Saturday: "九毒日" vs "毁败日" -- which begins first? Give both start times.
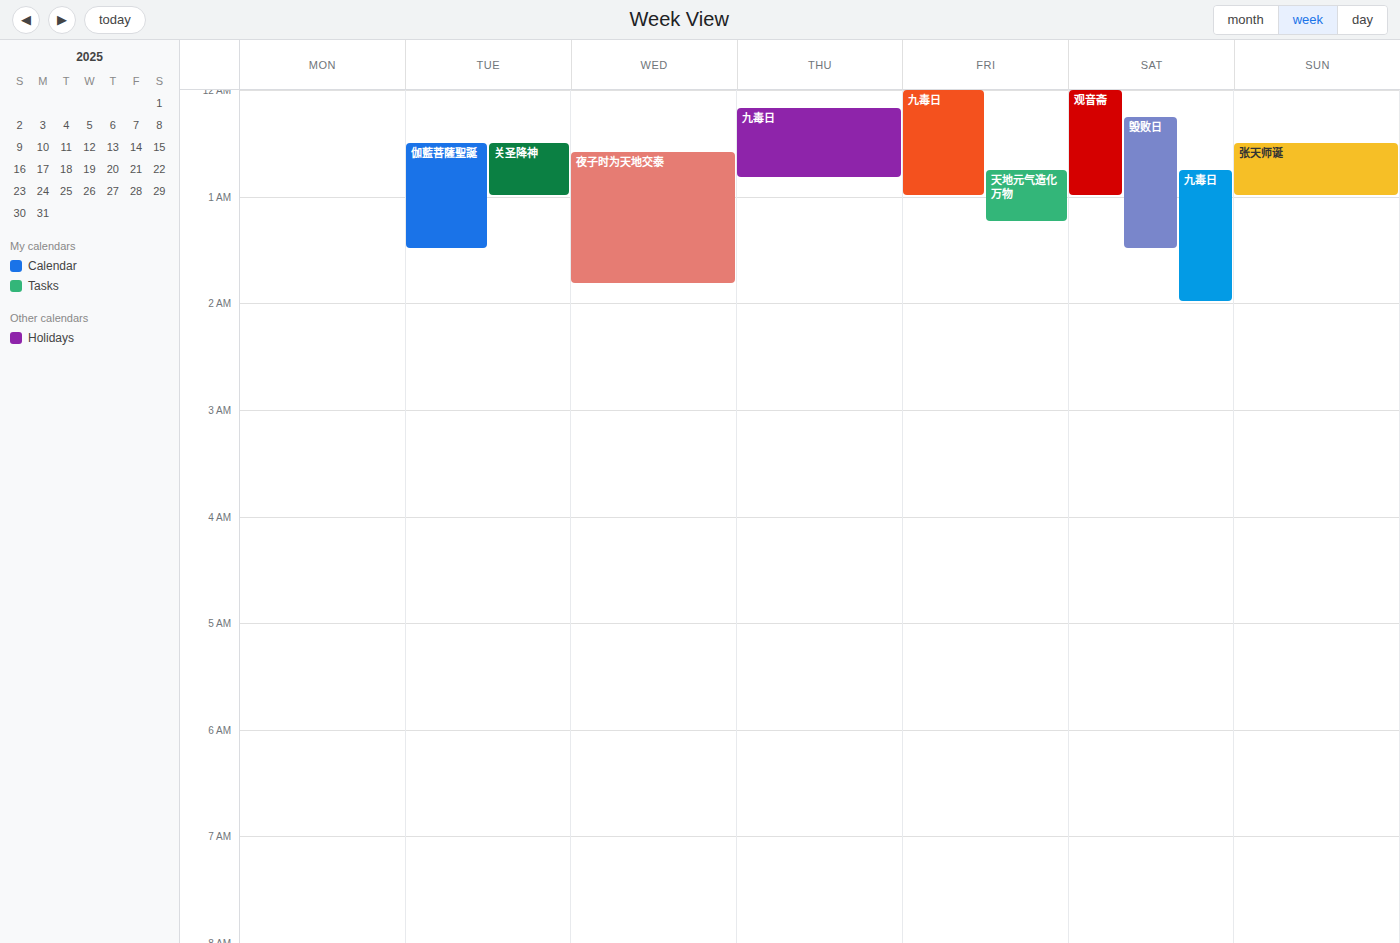
"毁败日" 12:15 AM; "九毒日" 12:45 AM.